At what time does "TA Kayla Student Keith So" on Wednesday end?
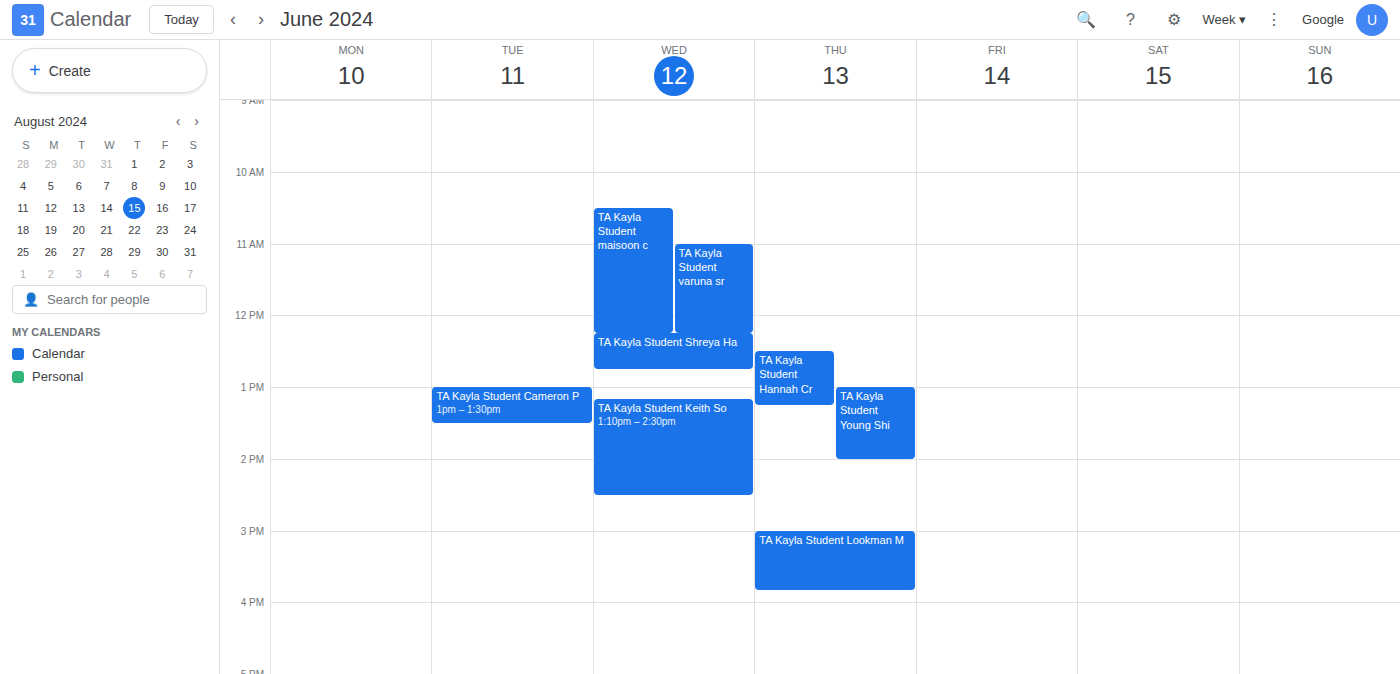
2:30 PM